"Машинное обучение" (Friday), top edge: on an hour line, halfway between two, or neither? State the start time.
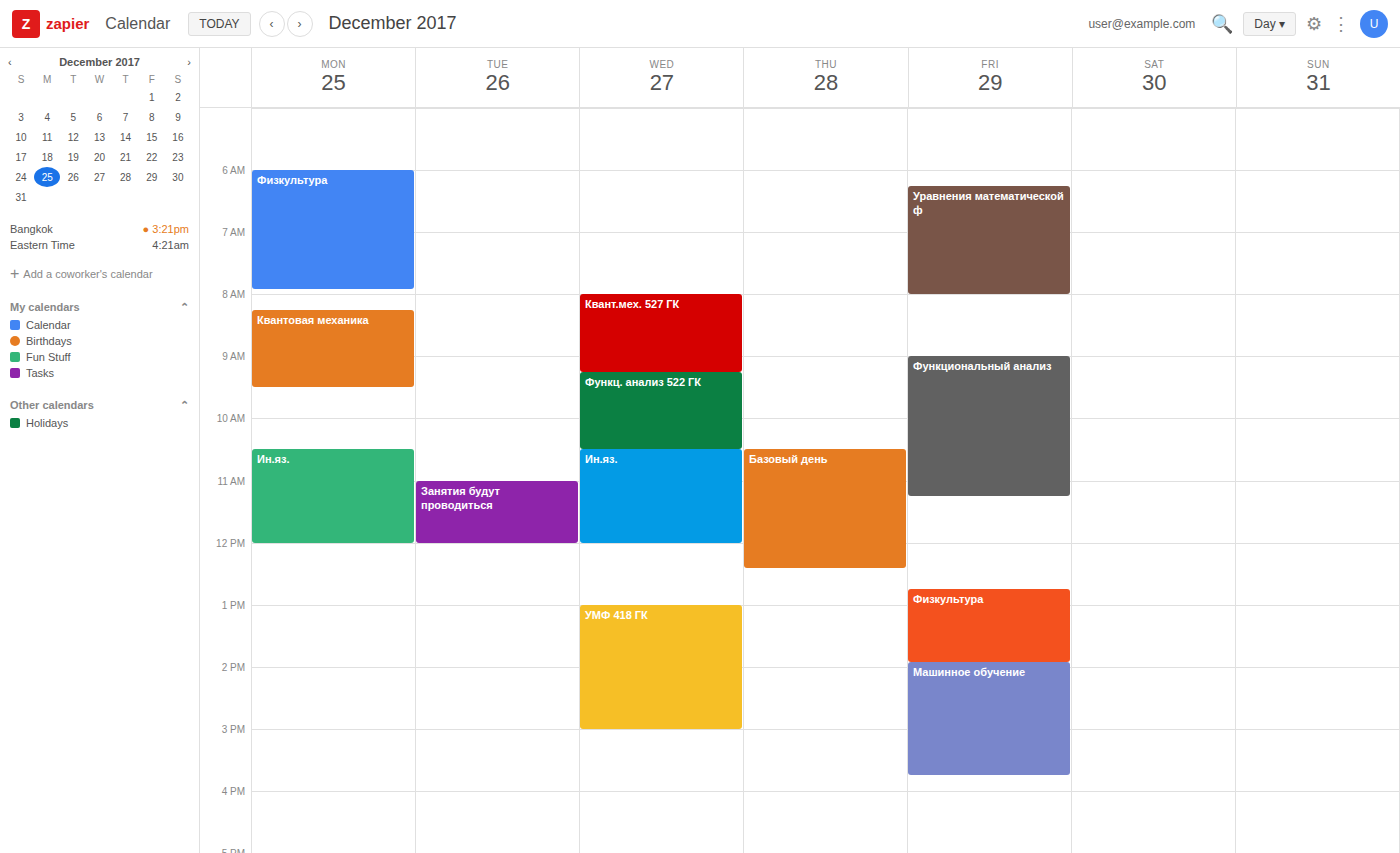
13:55 -- neither: 55 minutes below the 13:00 line and 5 minutes above the 14:00 line.